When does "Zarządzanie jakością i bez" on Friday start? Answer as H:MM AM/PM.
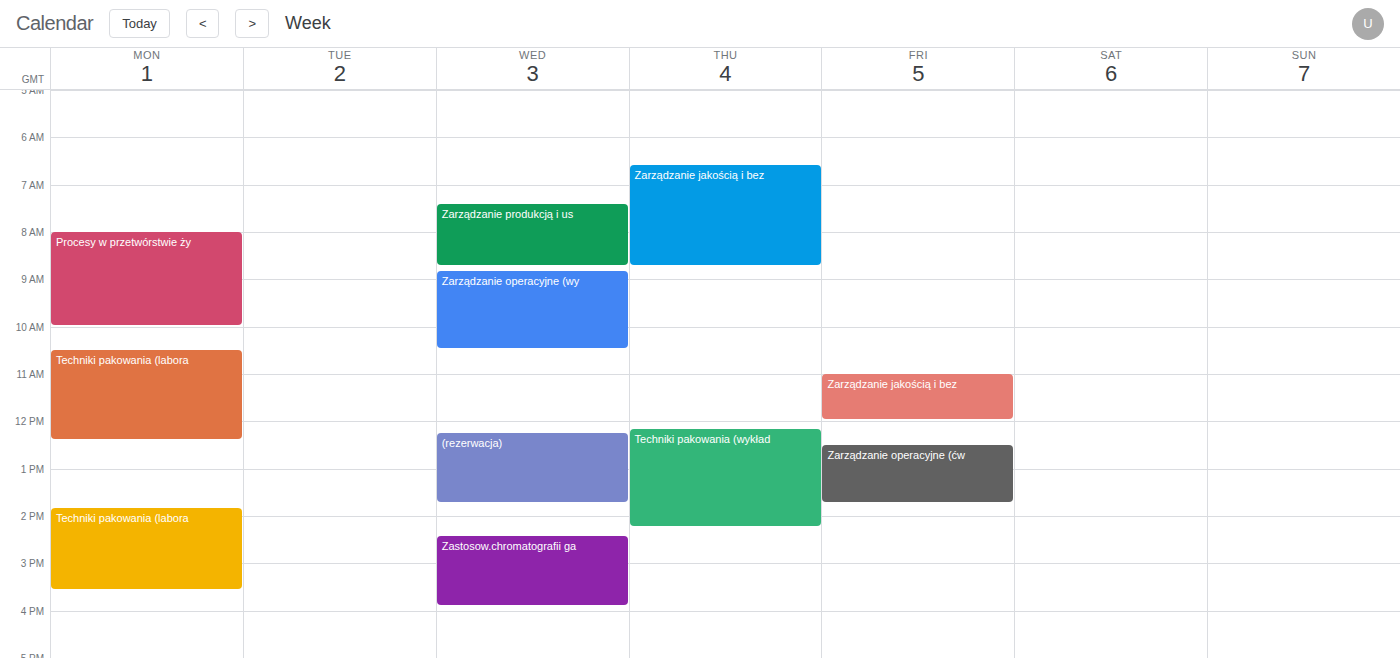
11:00 AM